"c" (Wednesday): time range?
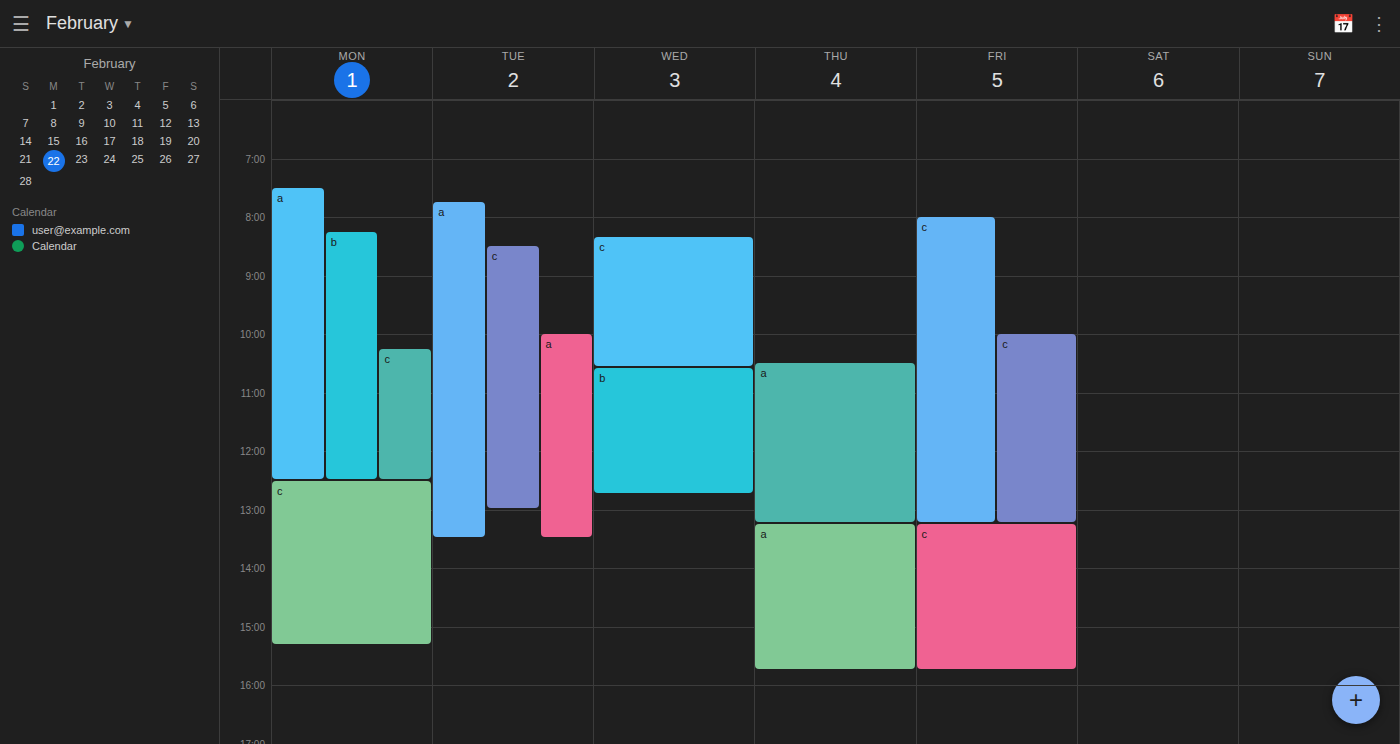
8:20 AM to 10:35 AM